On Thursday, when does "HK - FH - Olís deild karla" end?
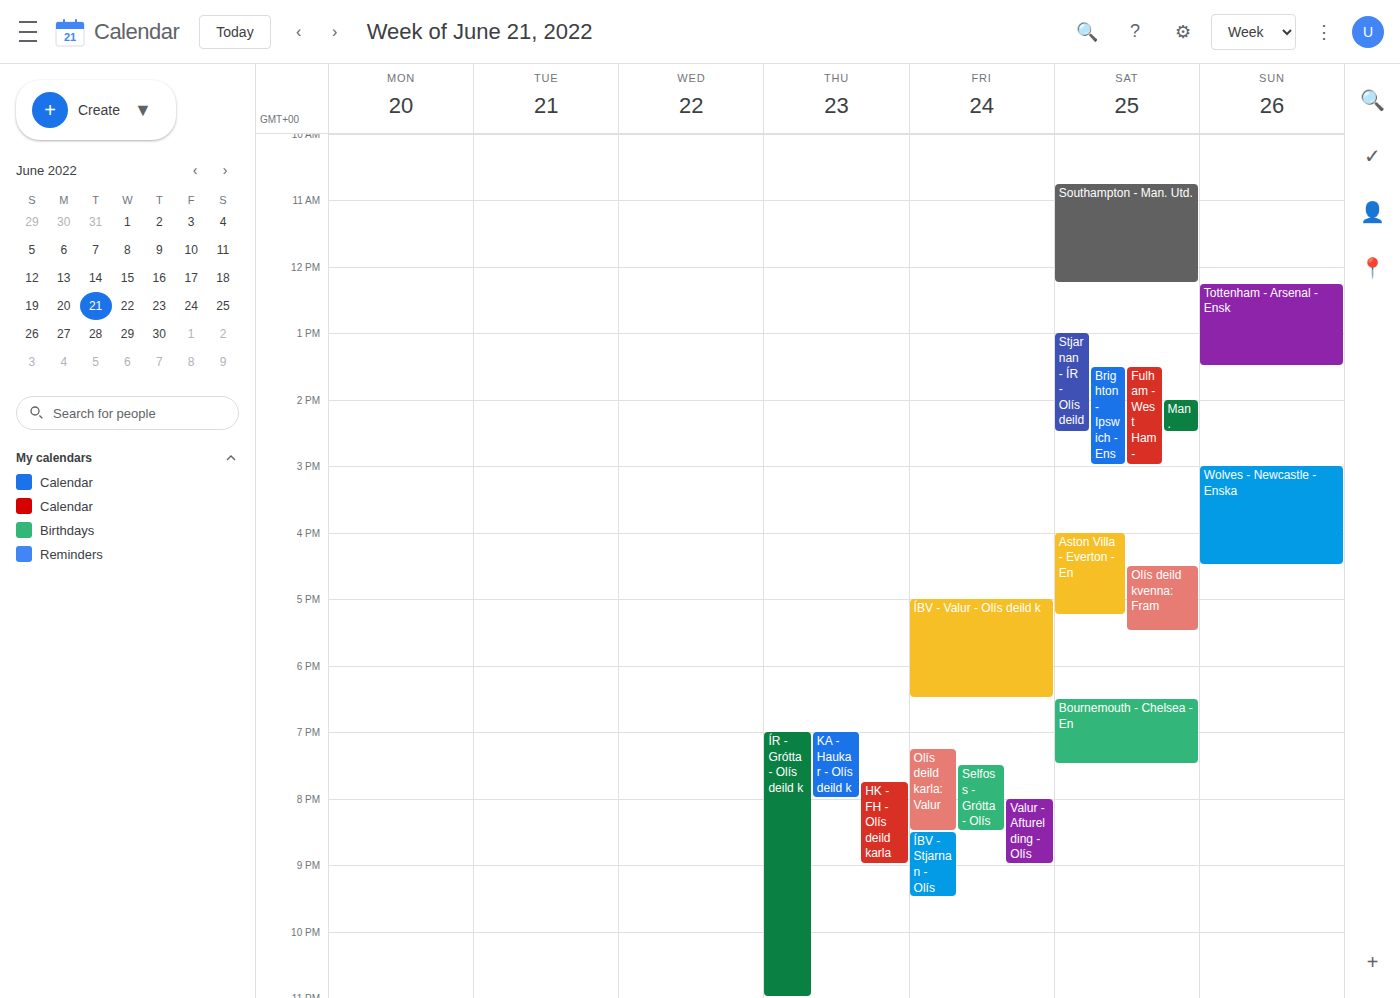
9:00 PM